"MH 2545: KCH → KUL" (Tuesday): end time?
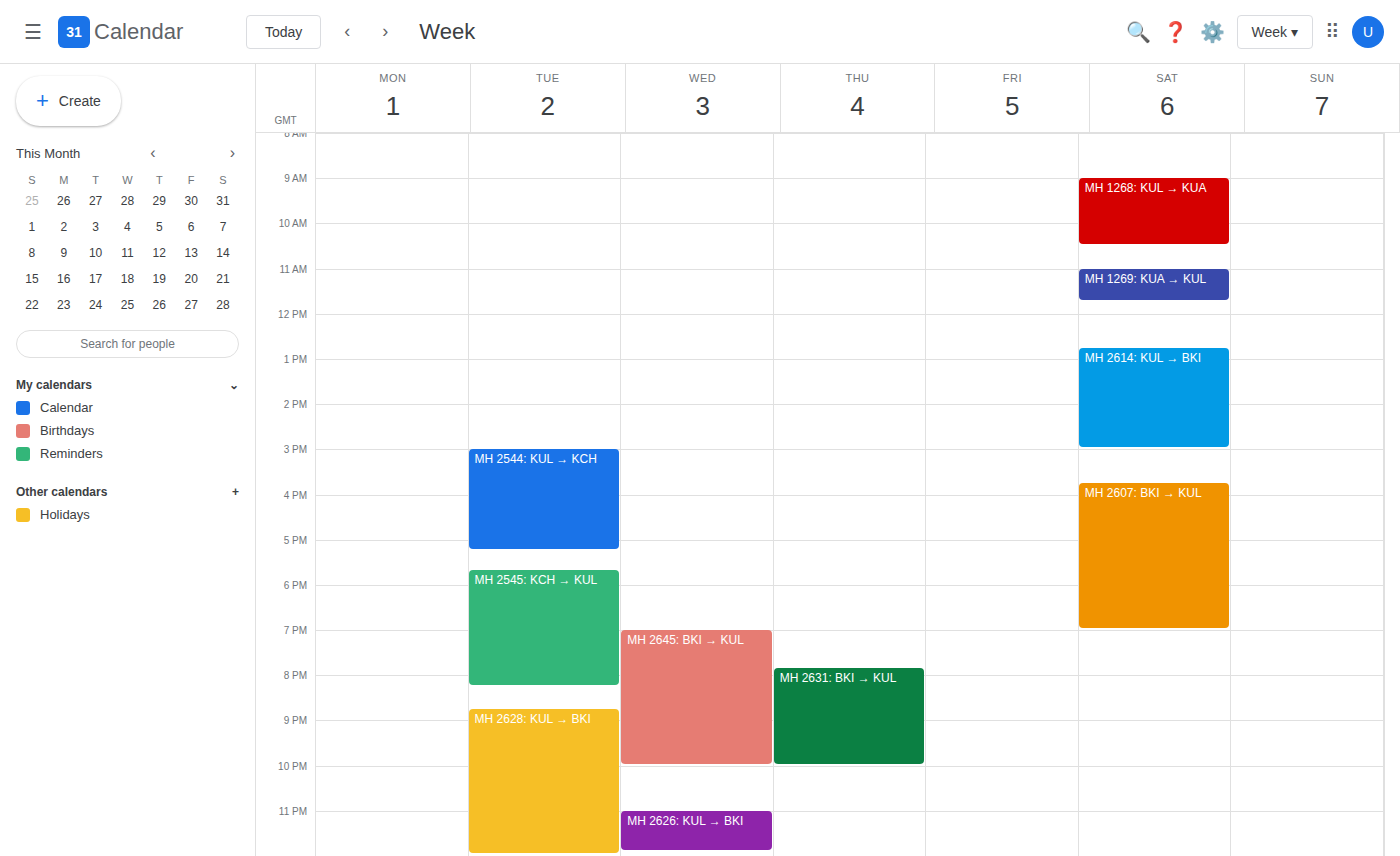
8:15 PM